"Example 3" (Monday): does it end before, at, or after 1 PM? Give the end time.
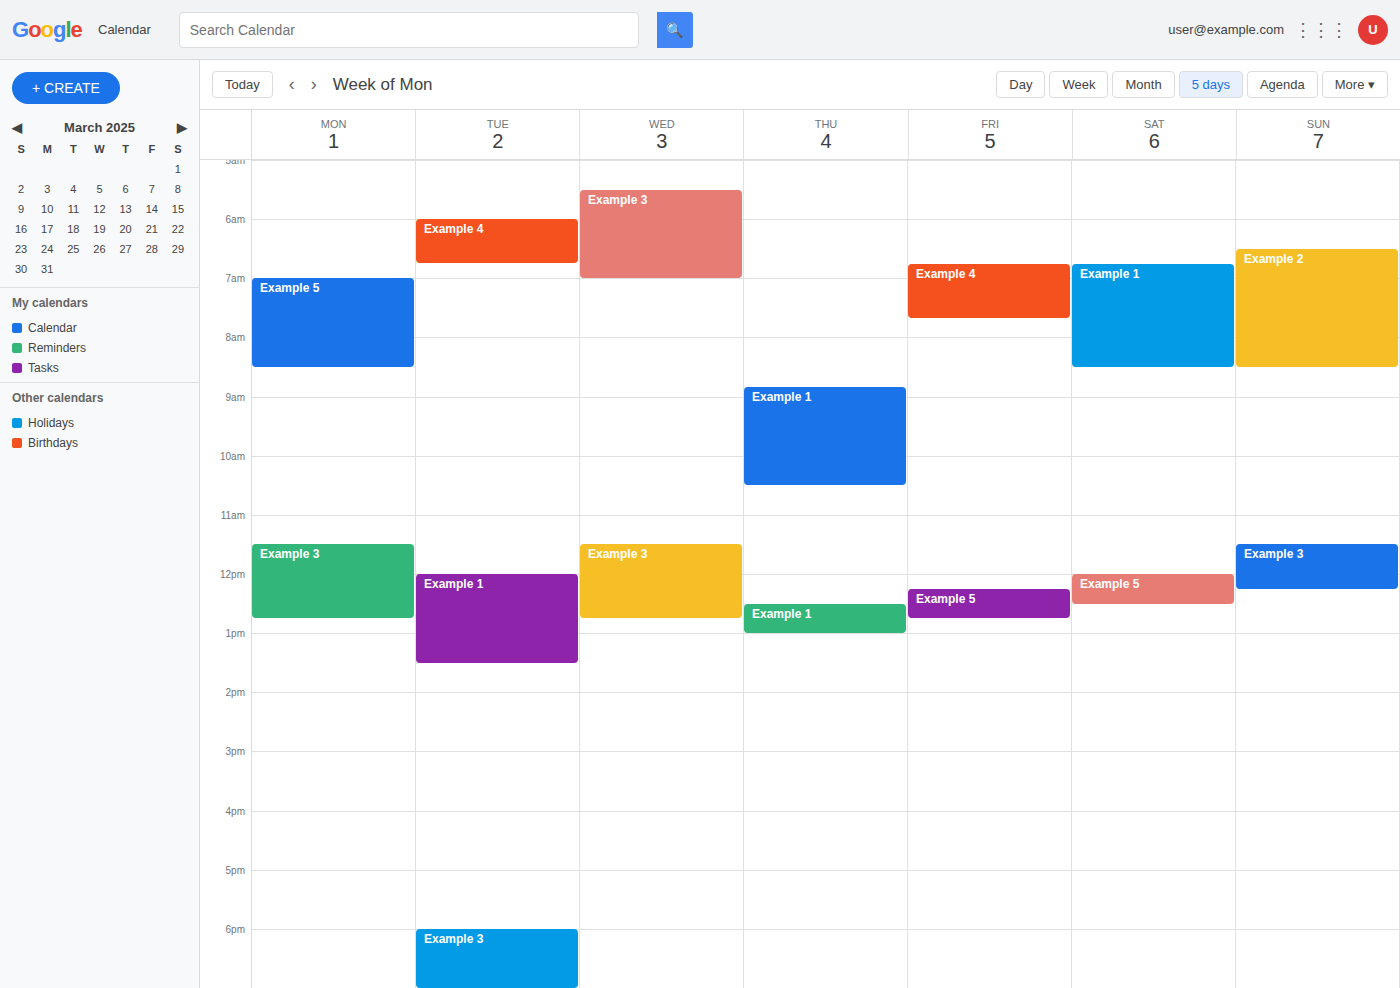
12:45 PM -- before 1 PM, 15 minutes above the 1 PM line.